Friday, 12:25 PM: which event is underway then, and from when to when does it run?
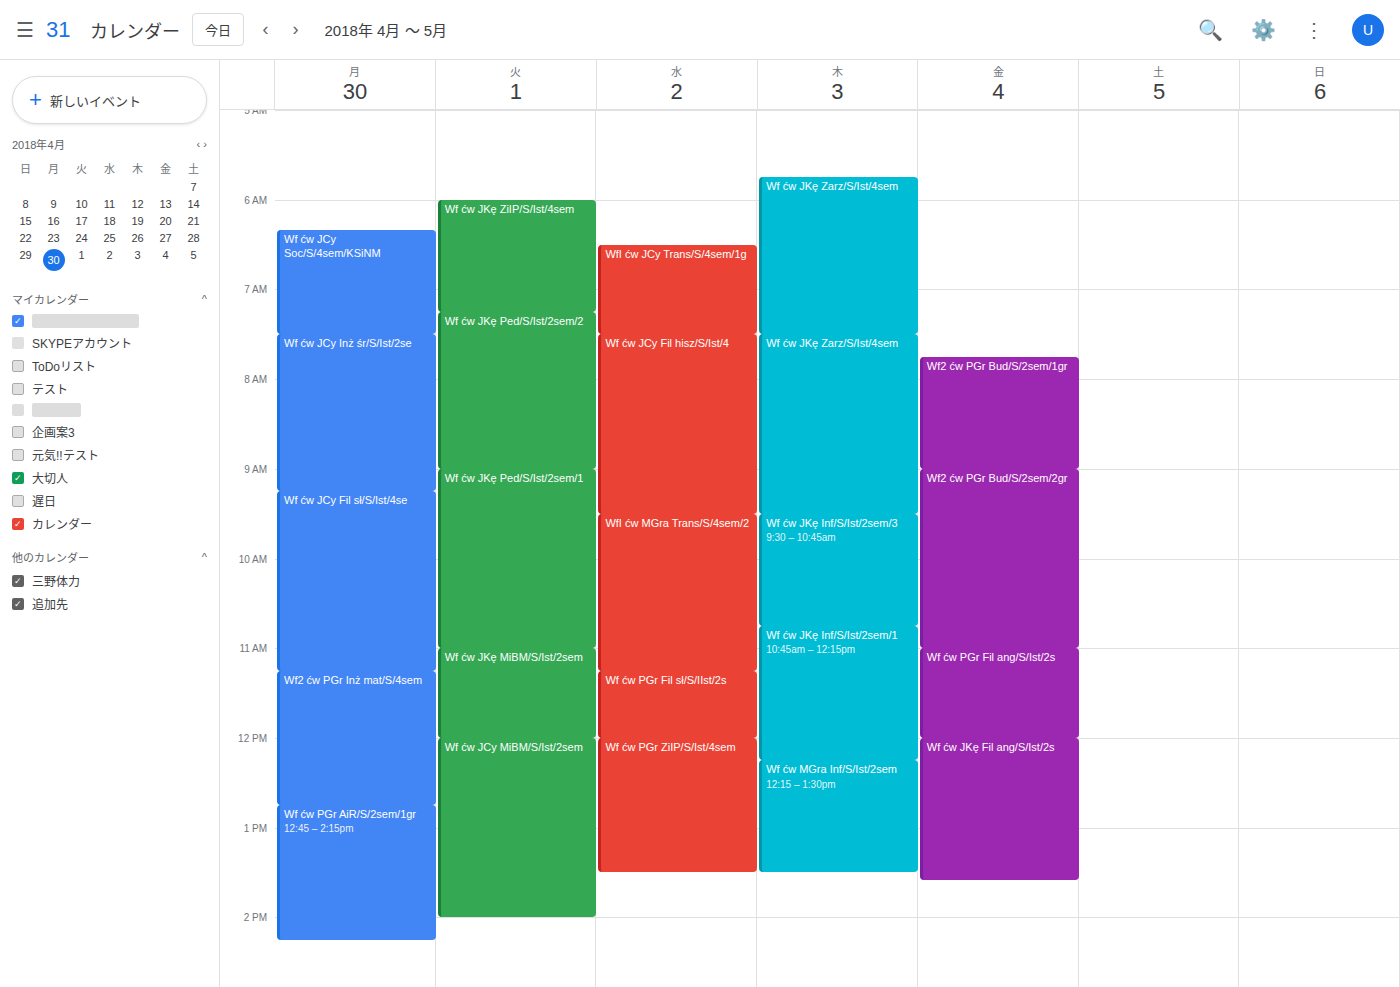
"Wf ćw JKę Fil ang/S/Ist/2s", 12:00 PM to 1:35 PM